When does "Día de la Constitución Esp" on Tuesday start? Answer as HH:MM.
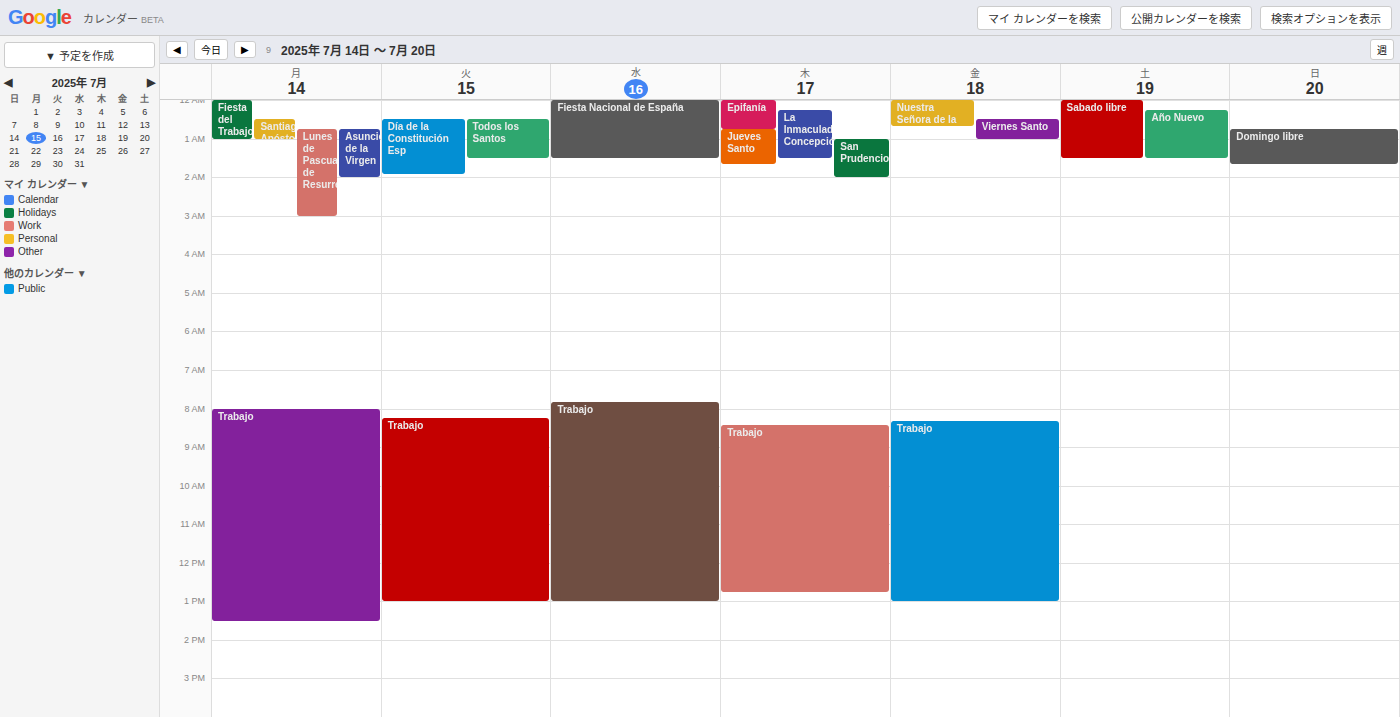
00:30